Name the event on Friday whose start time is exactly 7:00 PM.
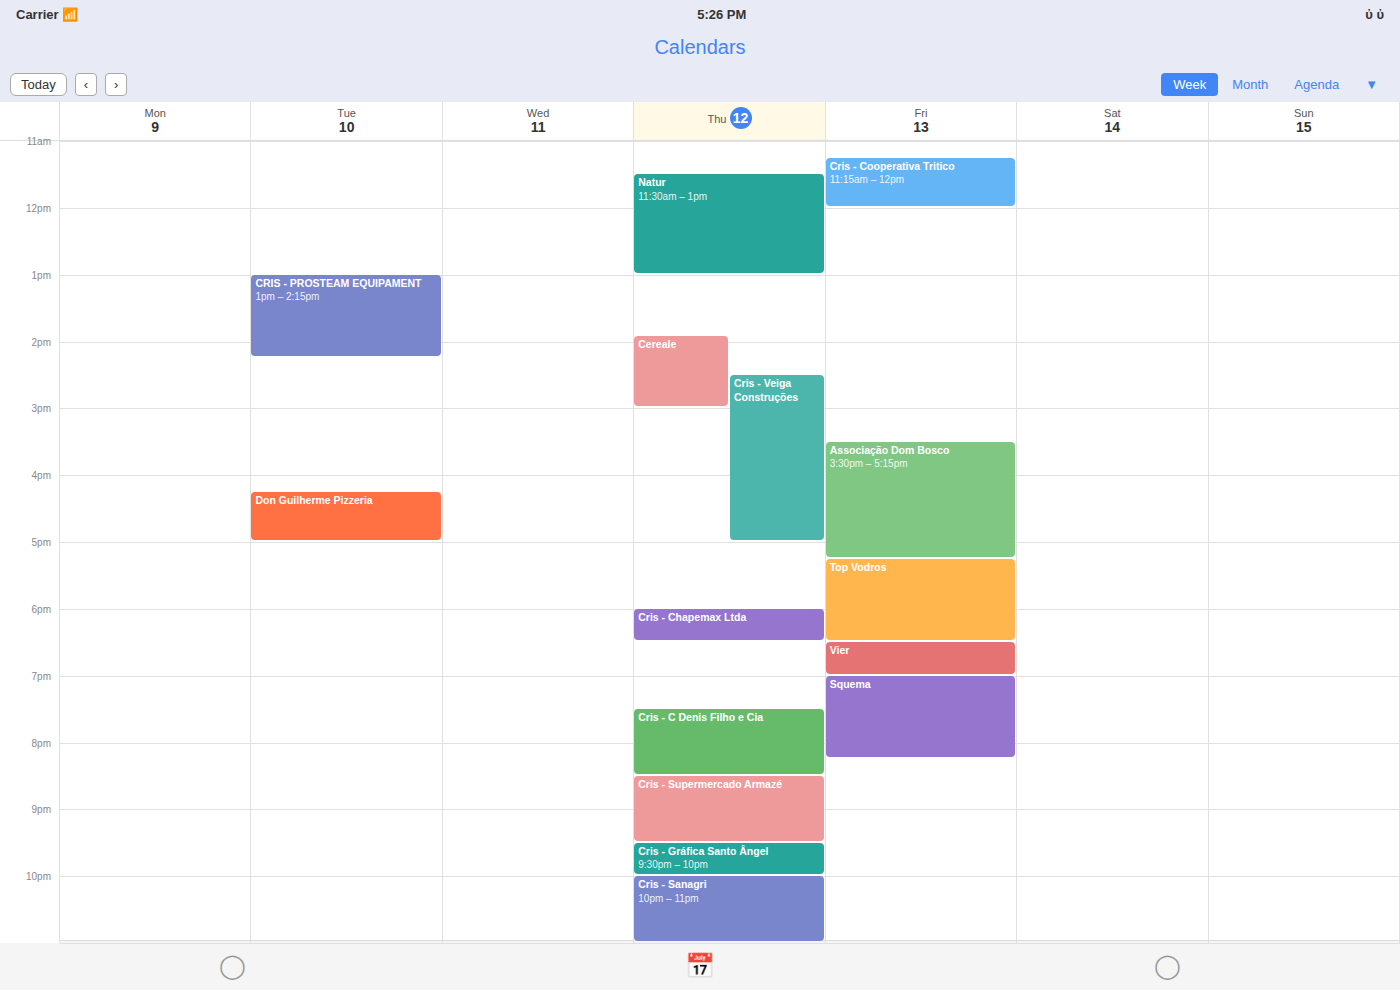
"Squema"